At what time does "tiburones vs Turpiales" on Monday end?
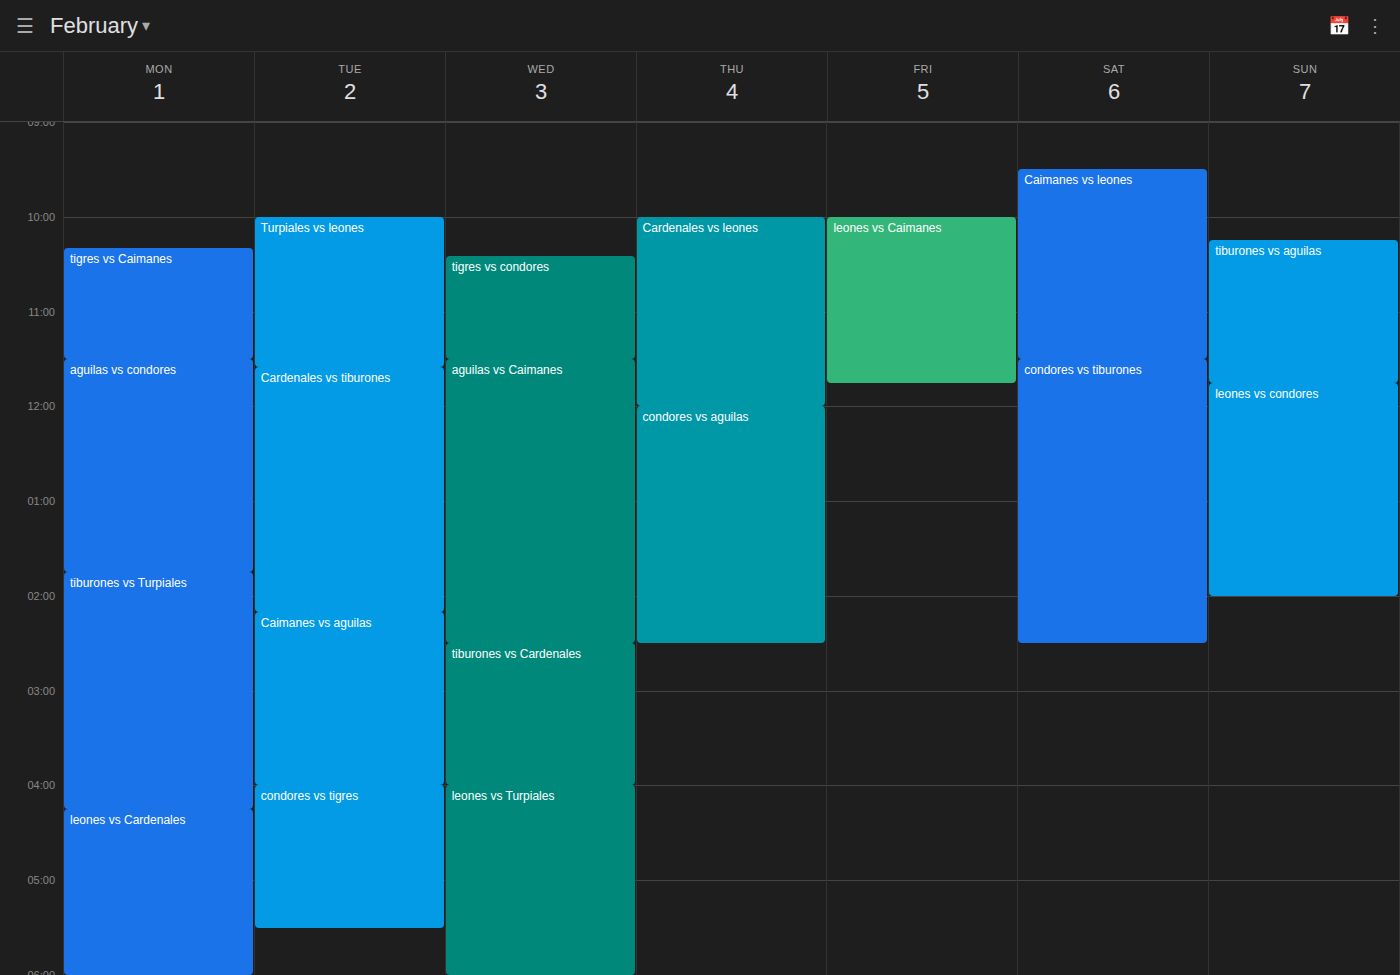
4:15 PM